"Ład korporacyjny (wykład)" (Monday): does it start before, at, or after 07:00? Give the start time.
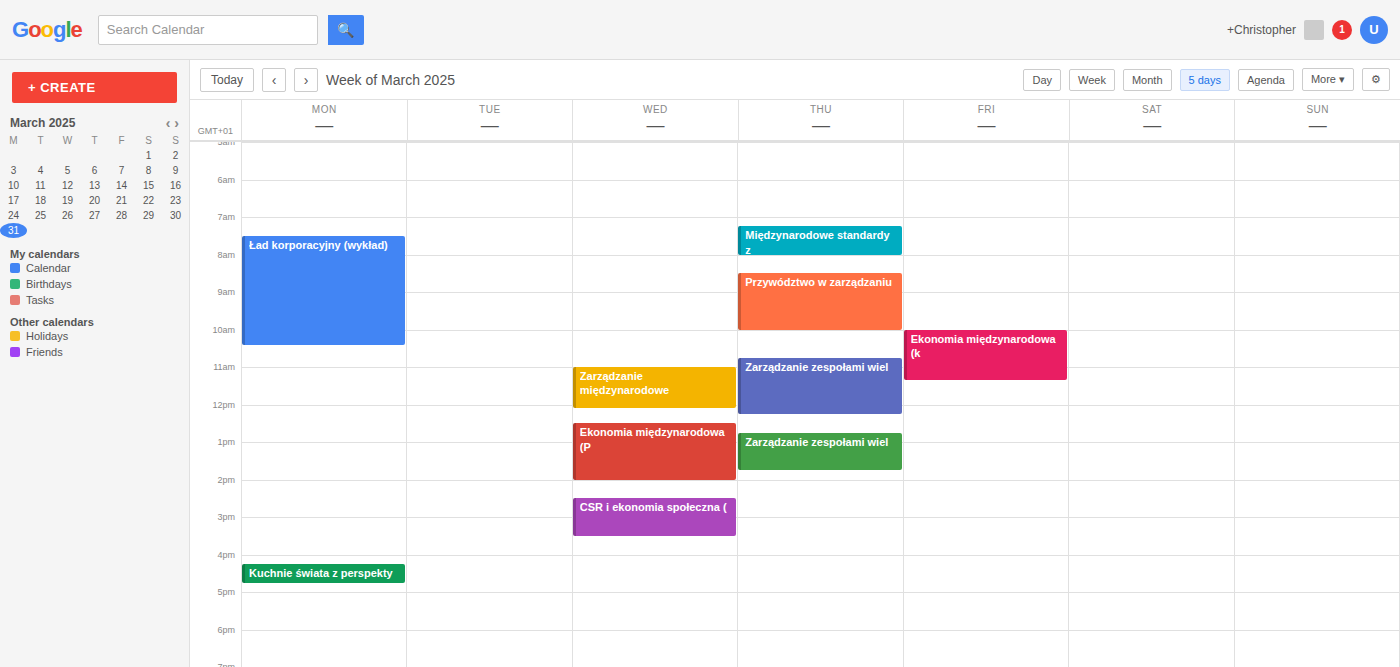
07:30 -- after 07:00, 30 minutes below the 07:00 line.